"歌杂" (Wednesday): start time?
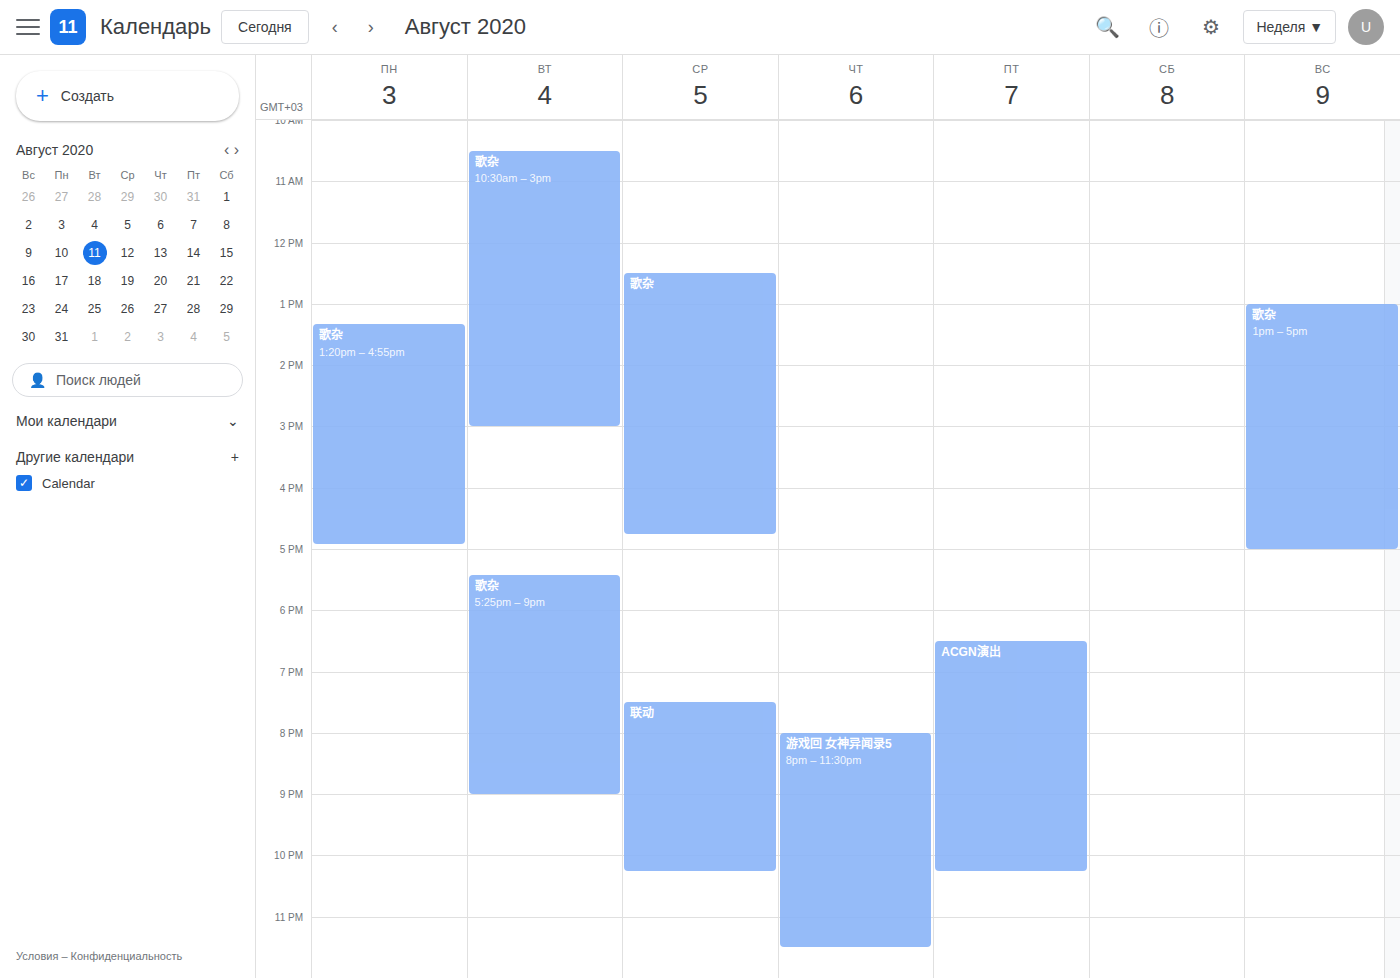
12:30 PM